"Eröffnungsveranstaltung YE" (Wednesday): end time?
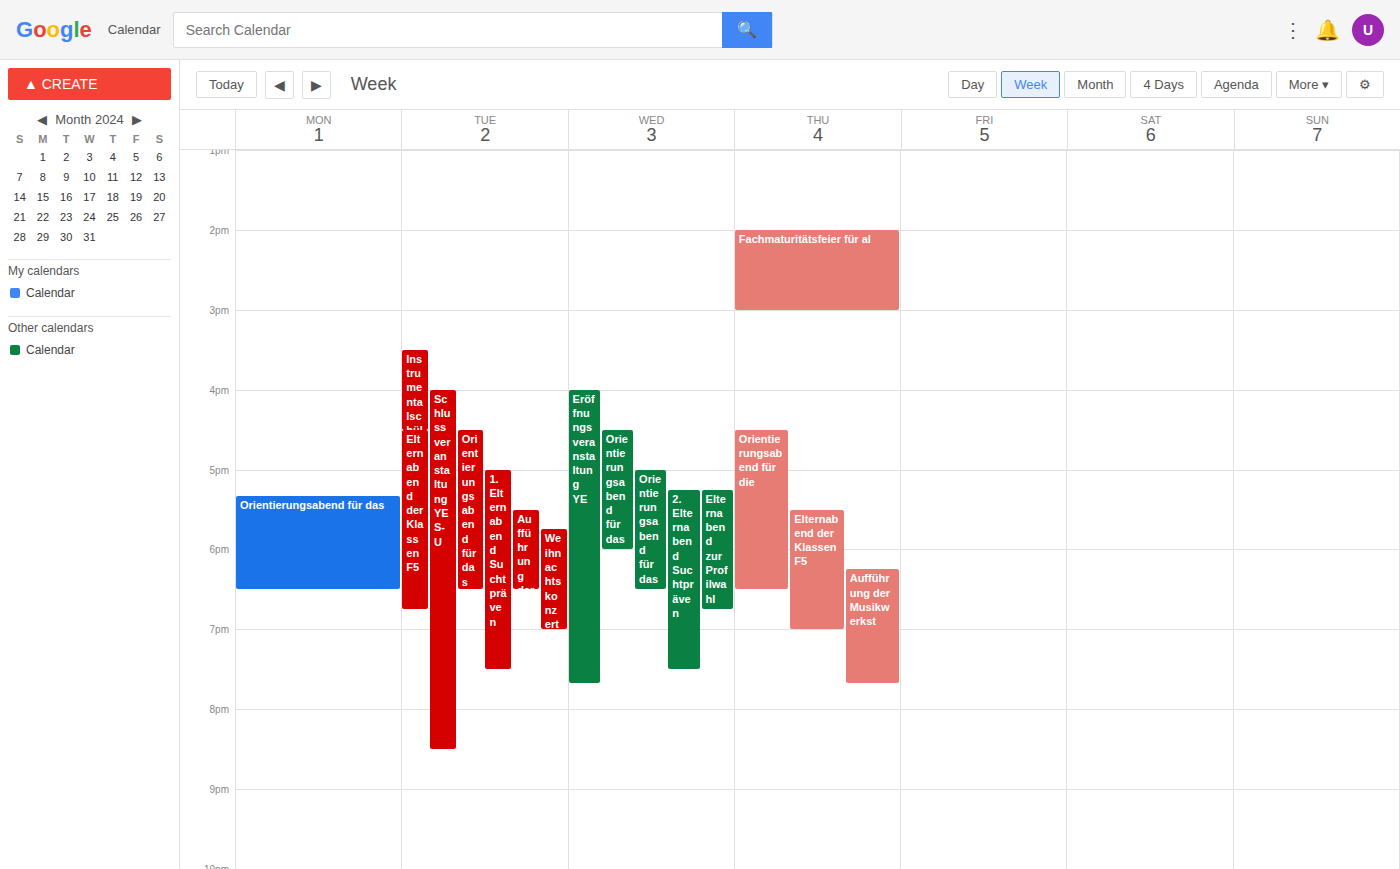
7:40 PM